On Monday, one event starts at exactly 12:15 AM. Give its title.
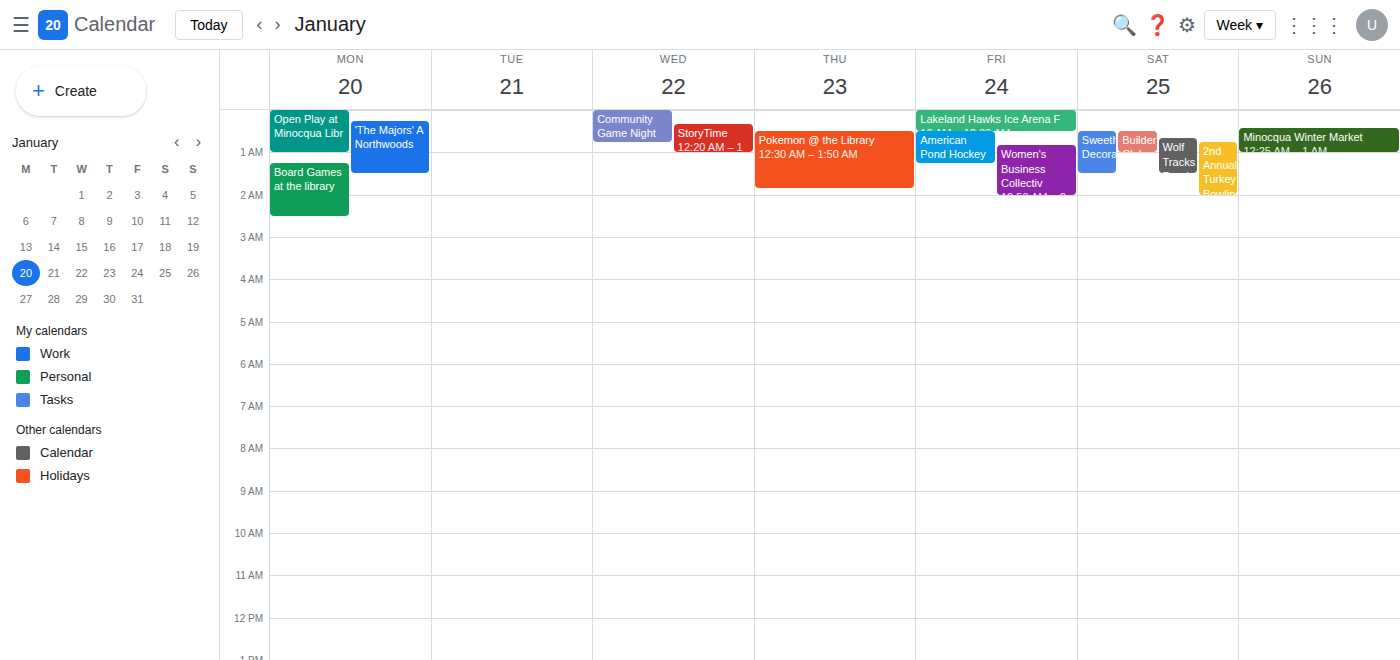
"'The Majors' A Northwoods"